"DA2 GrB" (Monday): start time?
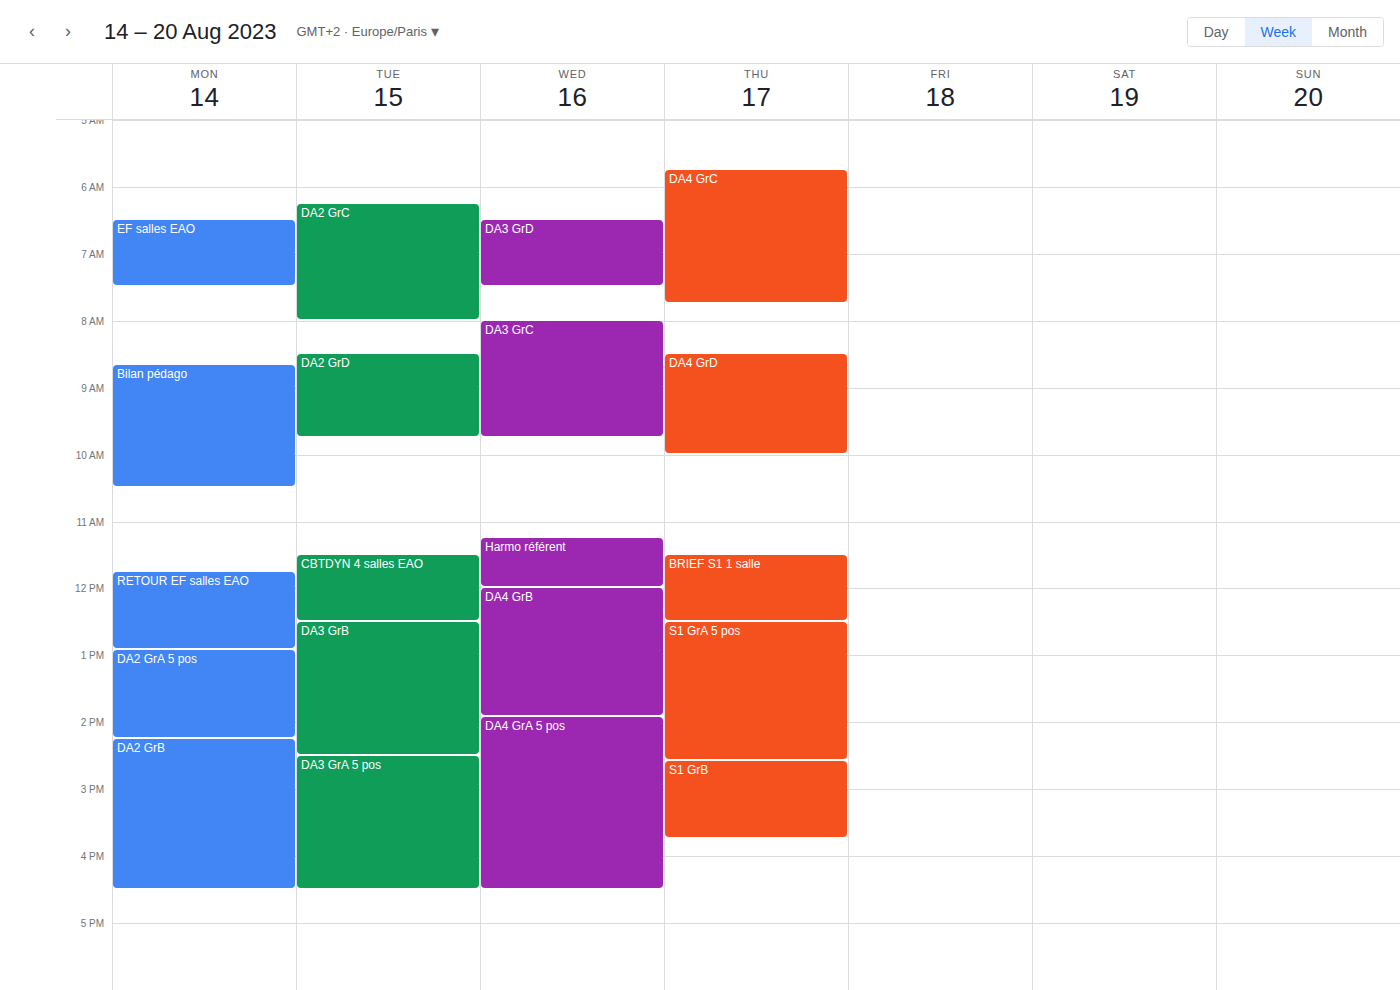
2:15 PM